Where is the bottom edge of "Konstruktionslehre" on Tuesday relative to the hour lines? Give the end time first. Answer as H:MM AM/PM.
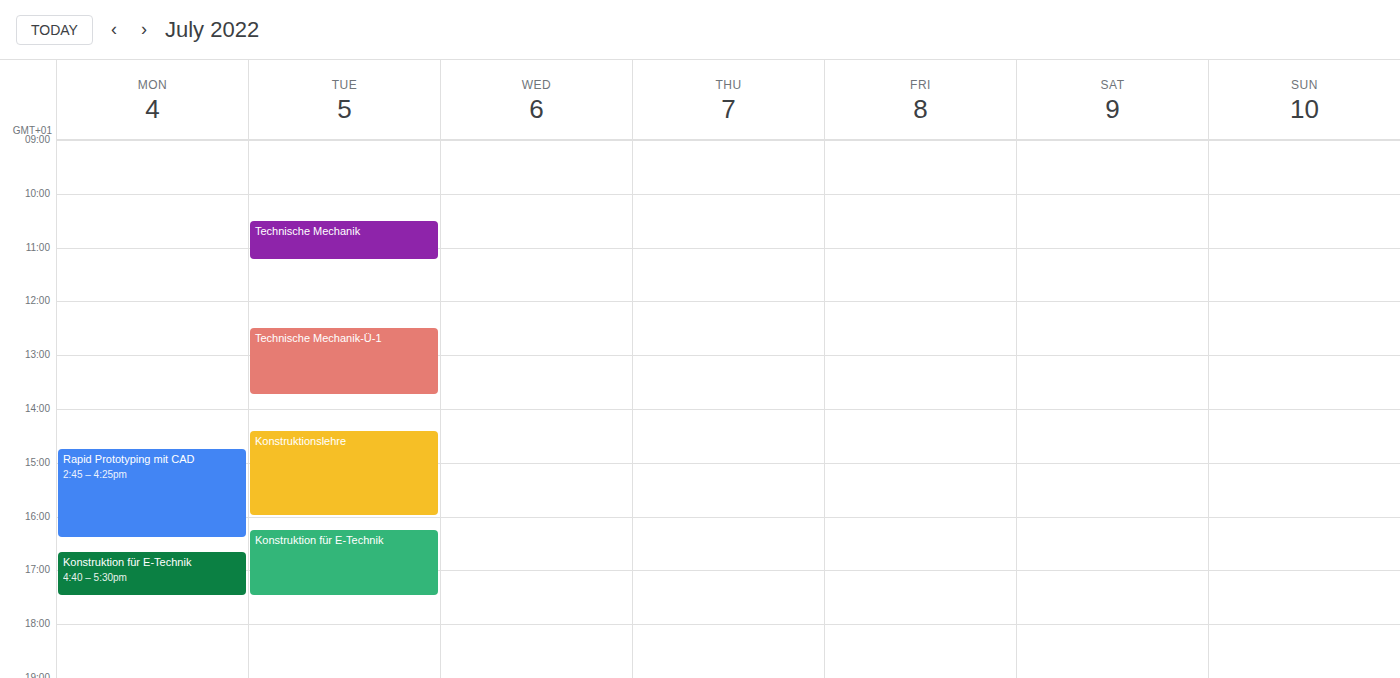
4:00 PM -- exactly on the 4 PM line.